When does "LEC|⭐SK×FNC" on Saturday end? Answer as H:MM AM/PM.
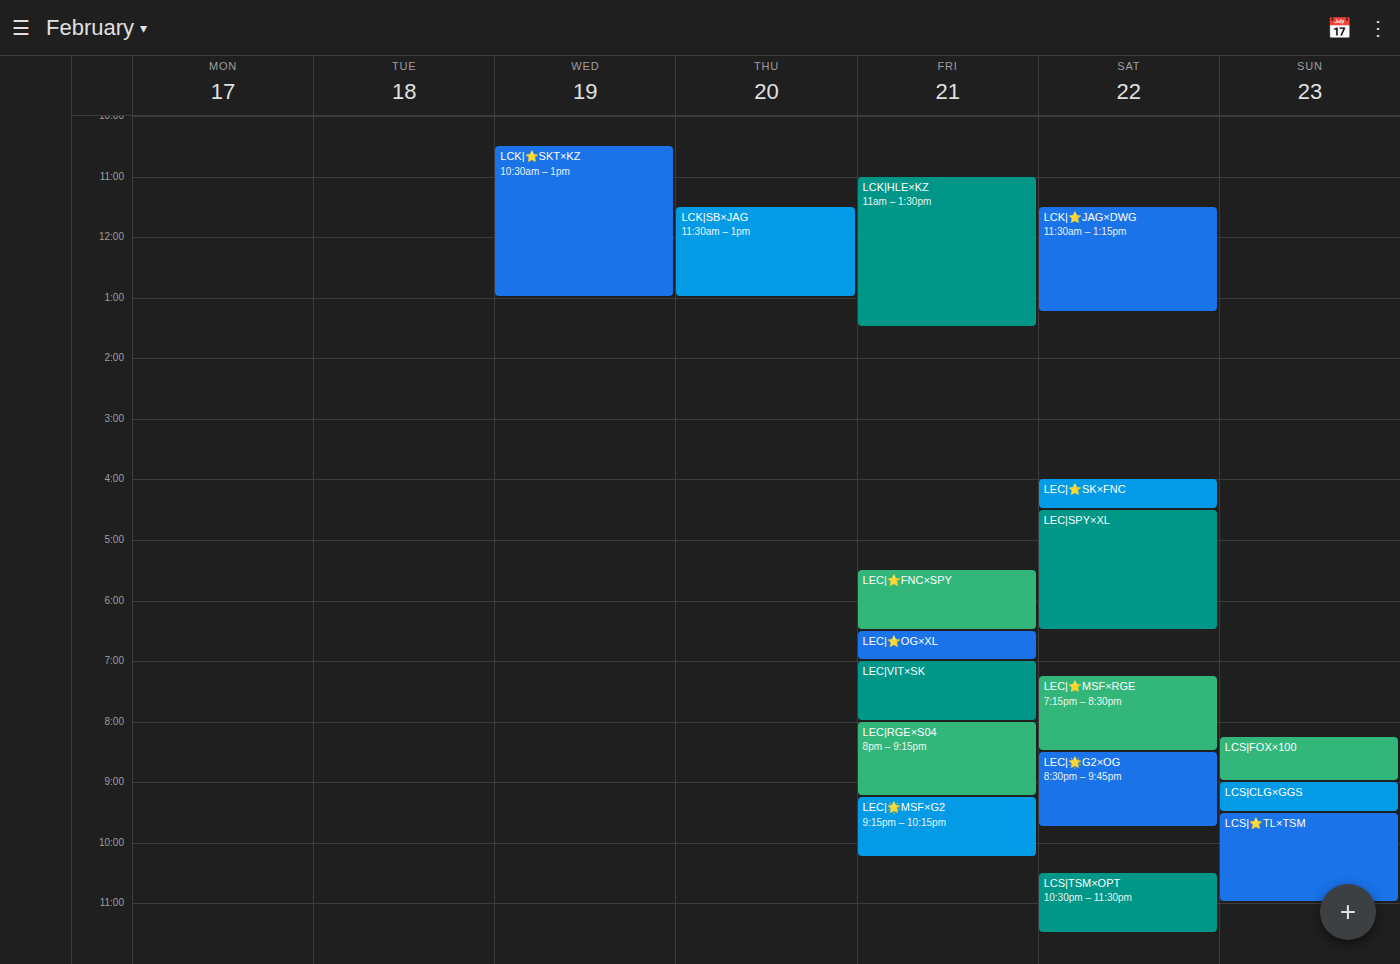
4:30 PM